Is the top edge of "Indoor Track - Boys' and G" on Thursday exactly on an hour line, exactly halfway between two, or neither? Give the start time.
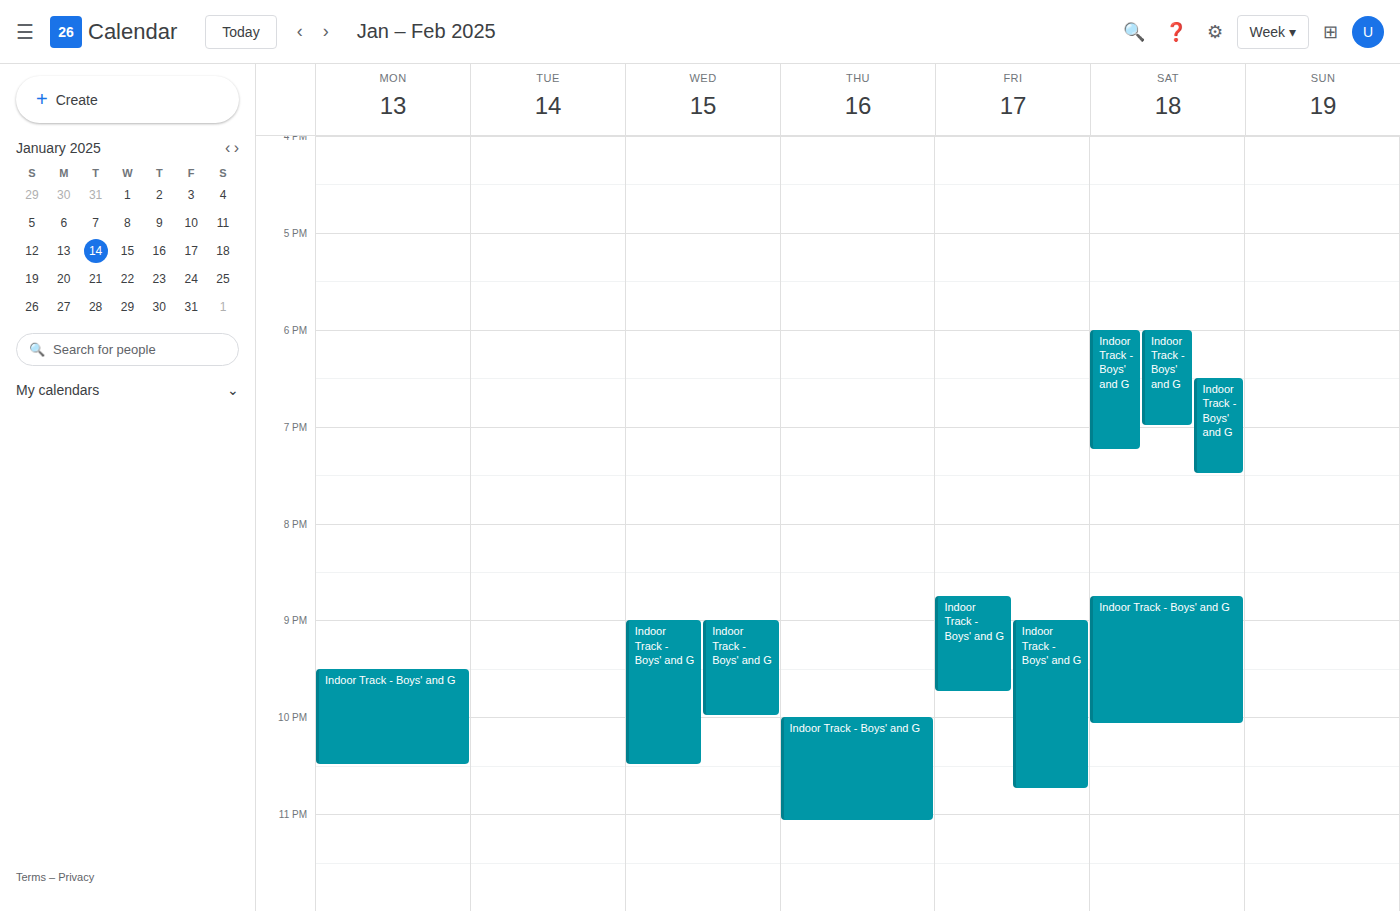
10:00 PM -- exactly on the 10 PM line.